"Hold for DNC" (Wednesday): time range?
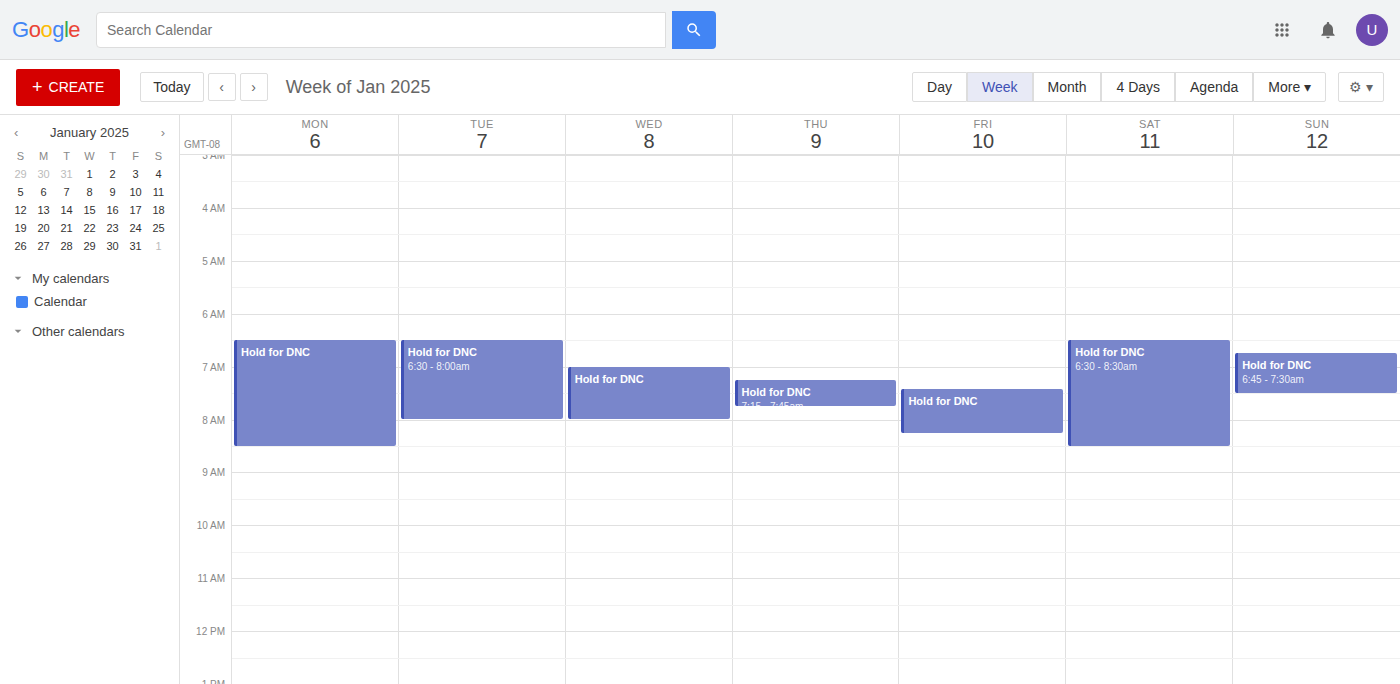
7:00 AM to 8:00 AM